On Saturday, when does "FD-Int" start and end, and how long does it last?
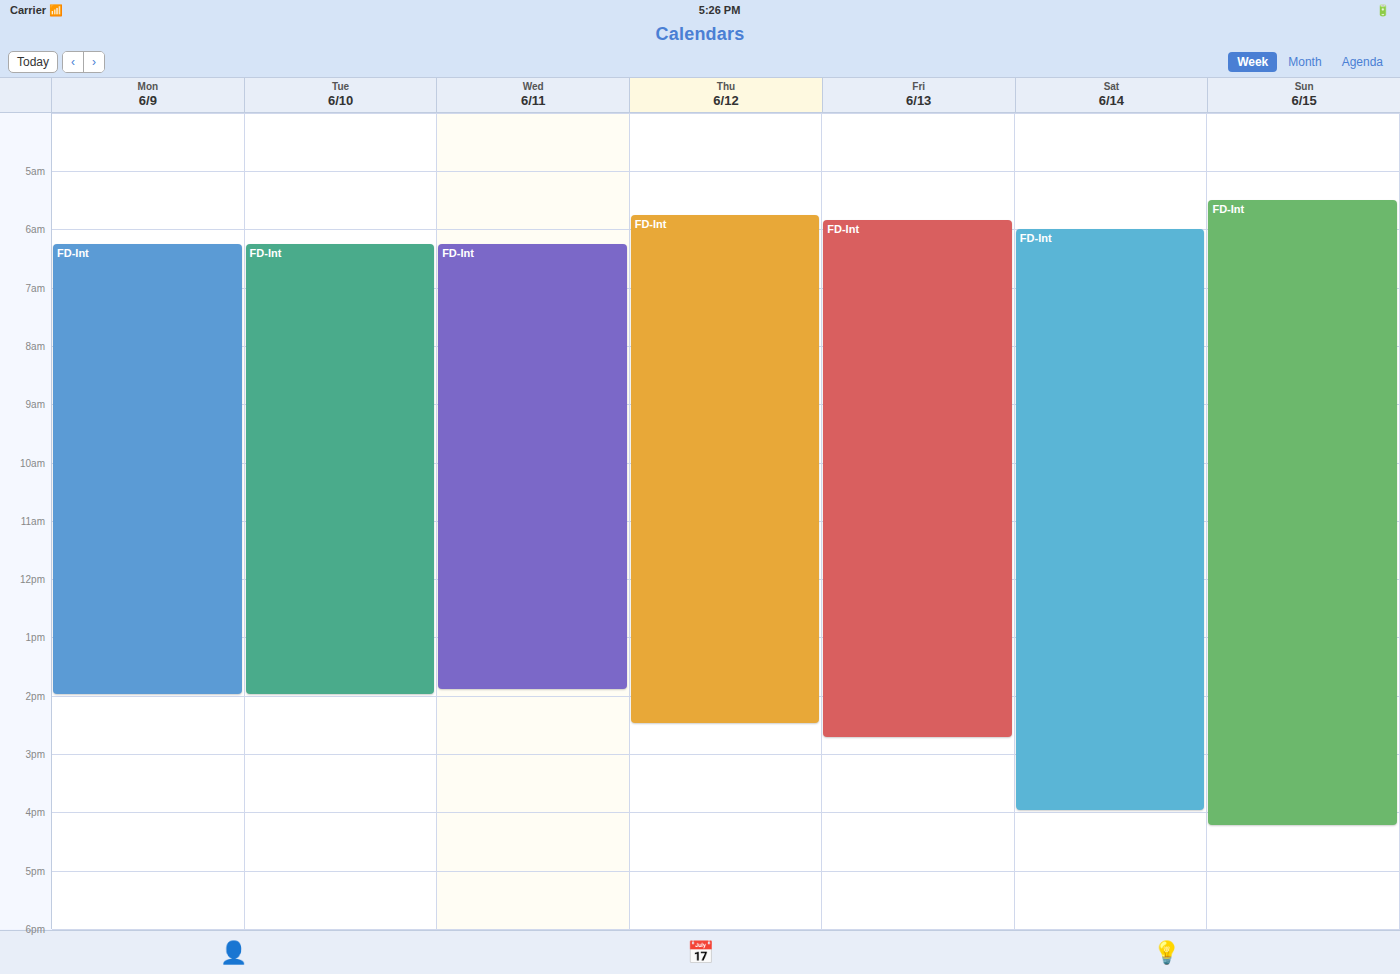
6:00 AM to 4:00 PM, 10 hours